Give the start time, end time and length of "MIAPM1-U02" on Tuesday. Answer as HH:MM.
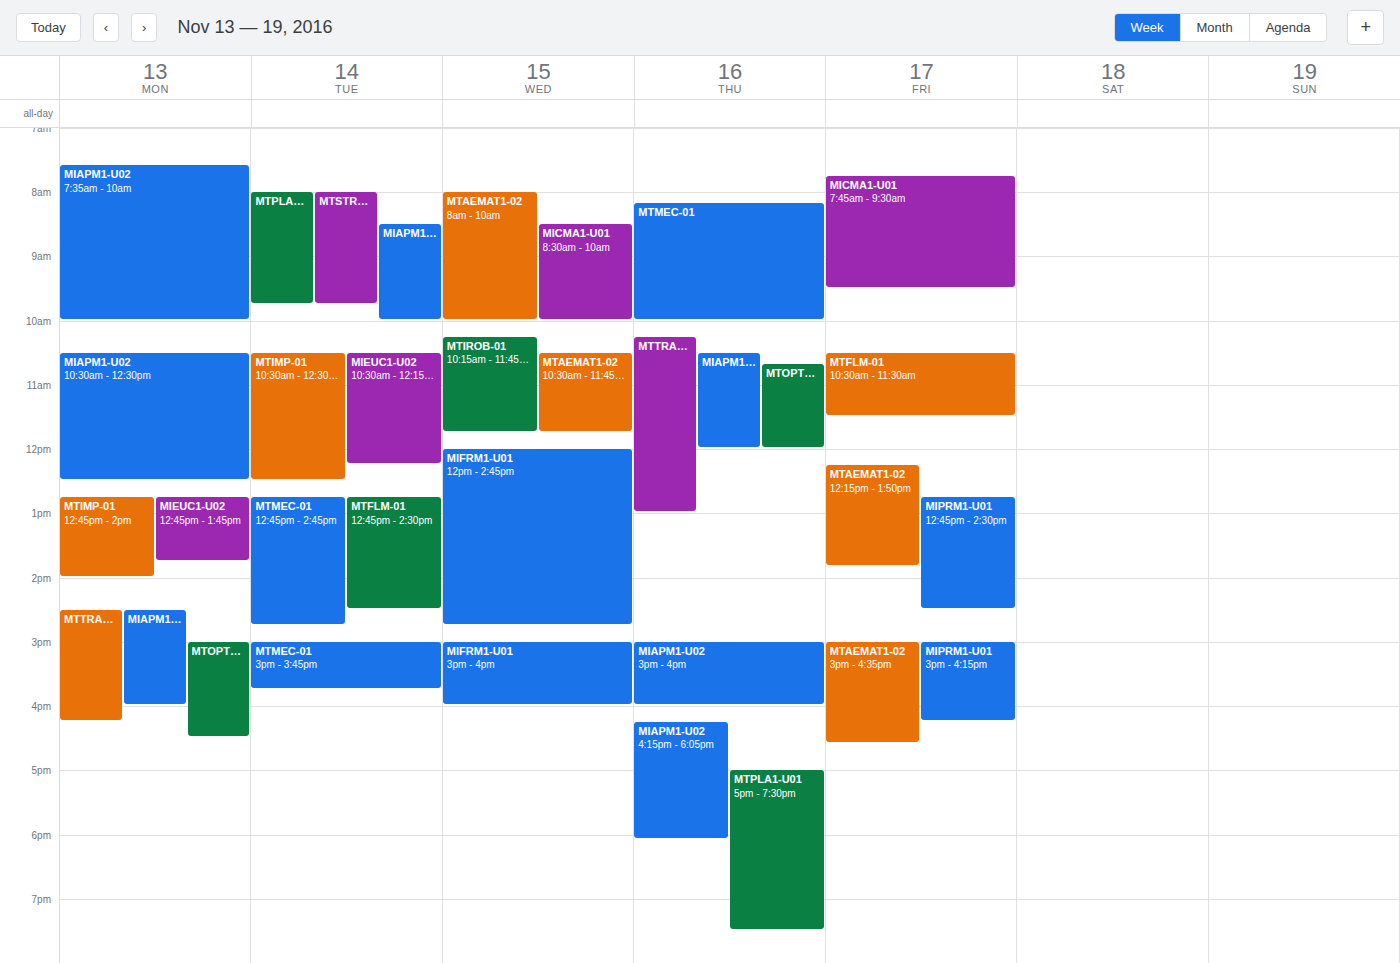
08:30 to 10:00, 1 hour 30 minutes